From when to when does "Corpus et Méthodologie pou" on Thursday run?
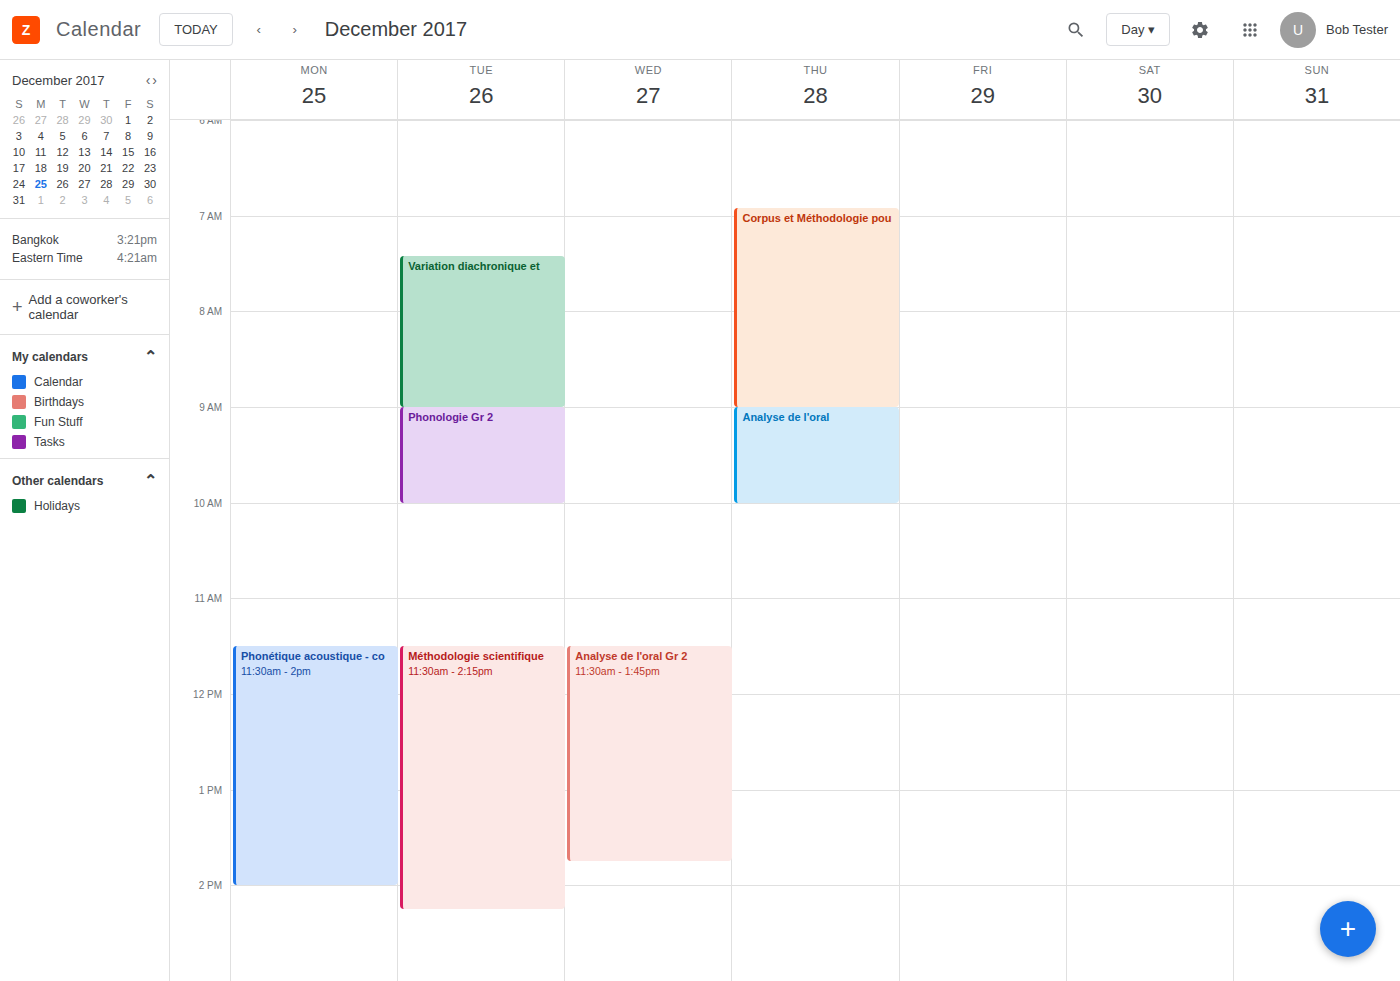
6:55 AM to 9:00 AM